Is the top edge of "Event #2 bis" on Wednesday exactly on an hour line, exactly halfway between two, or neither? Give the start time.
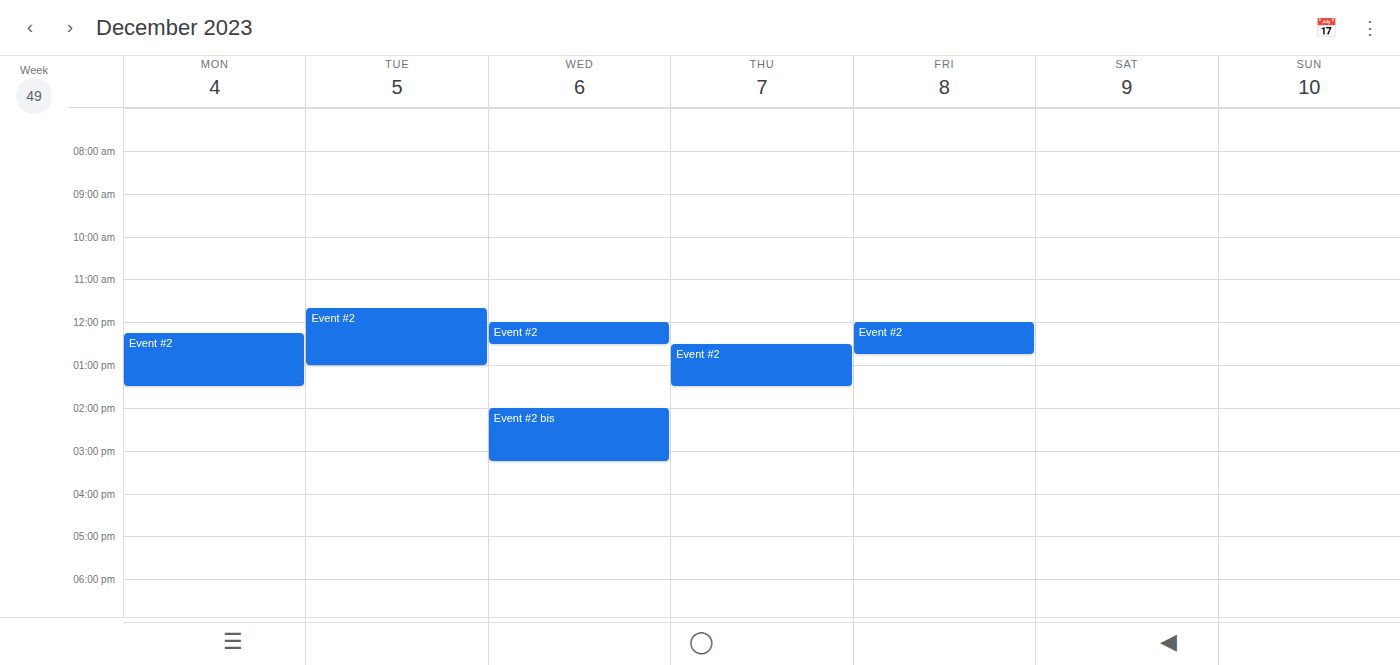
2:00 PM -- exactly on the 2 PM line.